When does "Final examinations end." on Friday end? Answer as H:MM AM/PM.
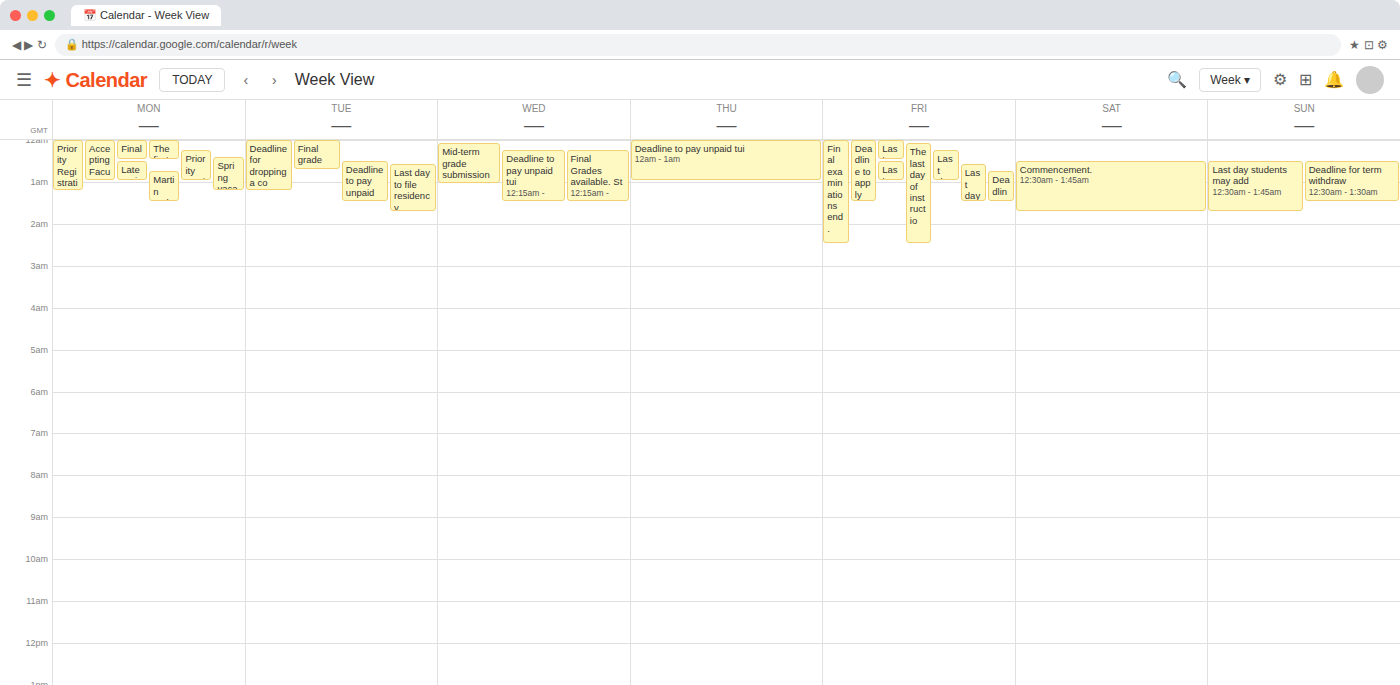
2:30 AM